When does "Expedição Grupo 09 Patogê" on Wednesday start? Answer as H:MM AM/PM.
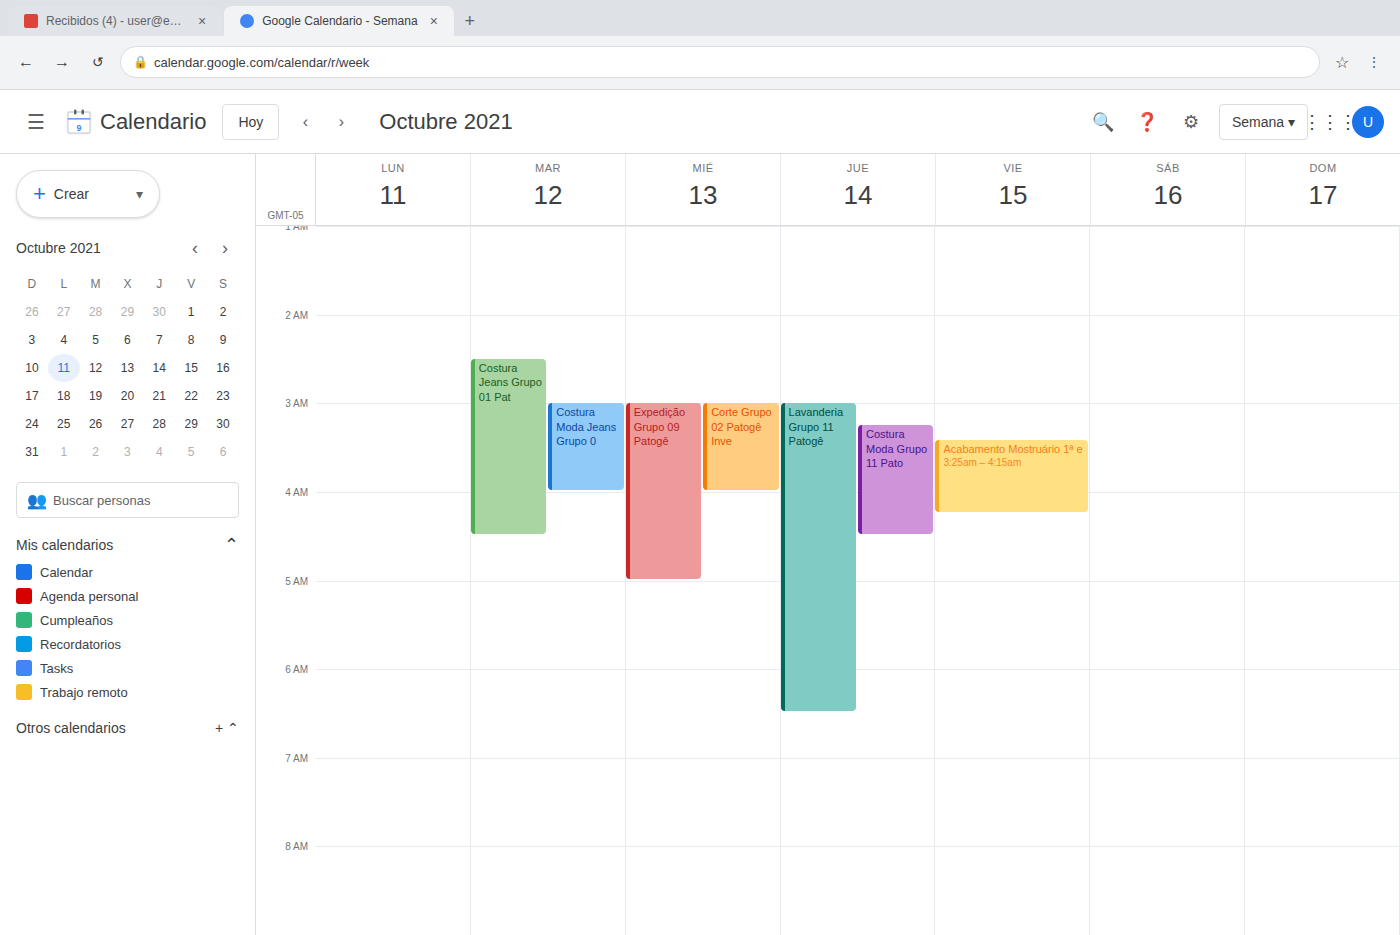
3:00 AM